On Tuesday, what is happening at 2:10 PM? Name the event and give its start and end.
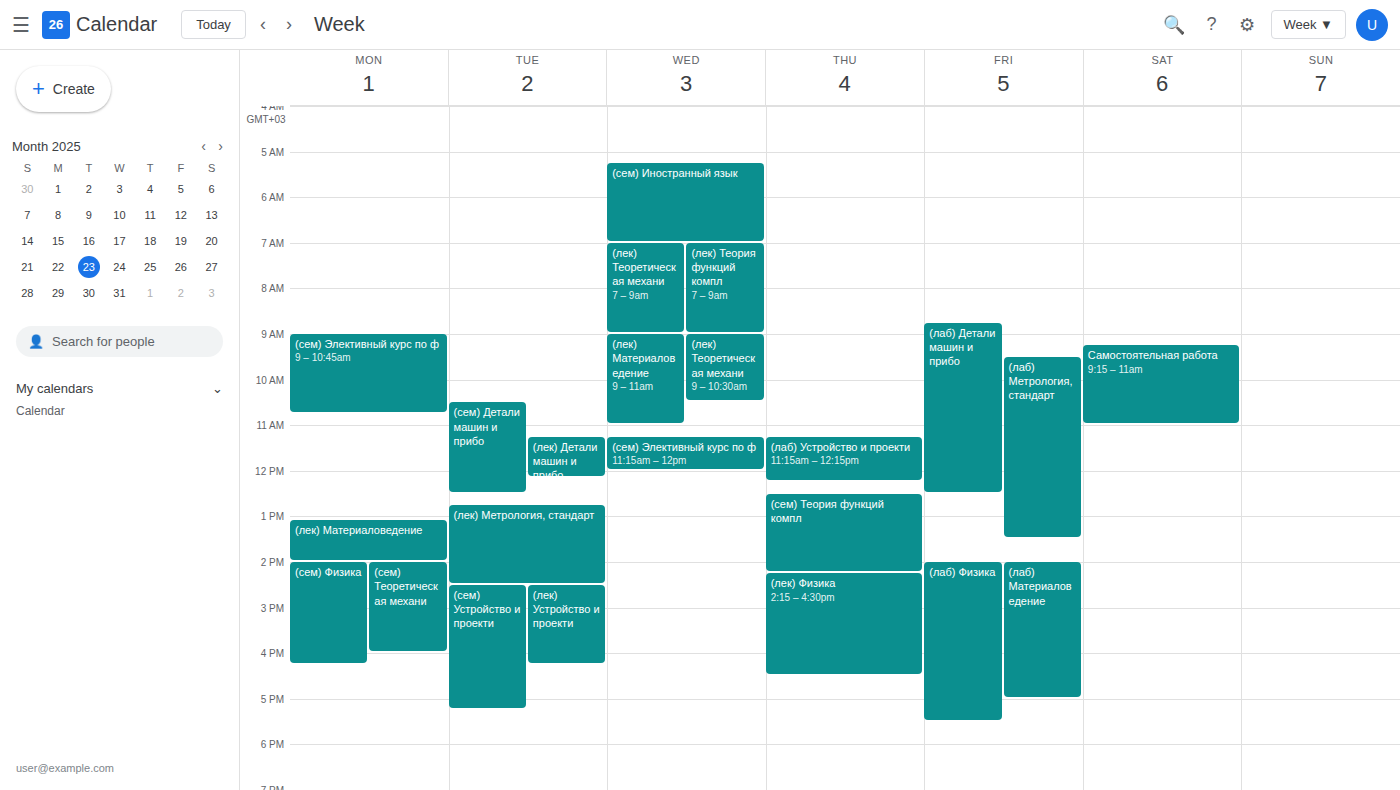
"(лек) Метрология, стандарт", 12:45 PM to 2:30 PM